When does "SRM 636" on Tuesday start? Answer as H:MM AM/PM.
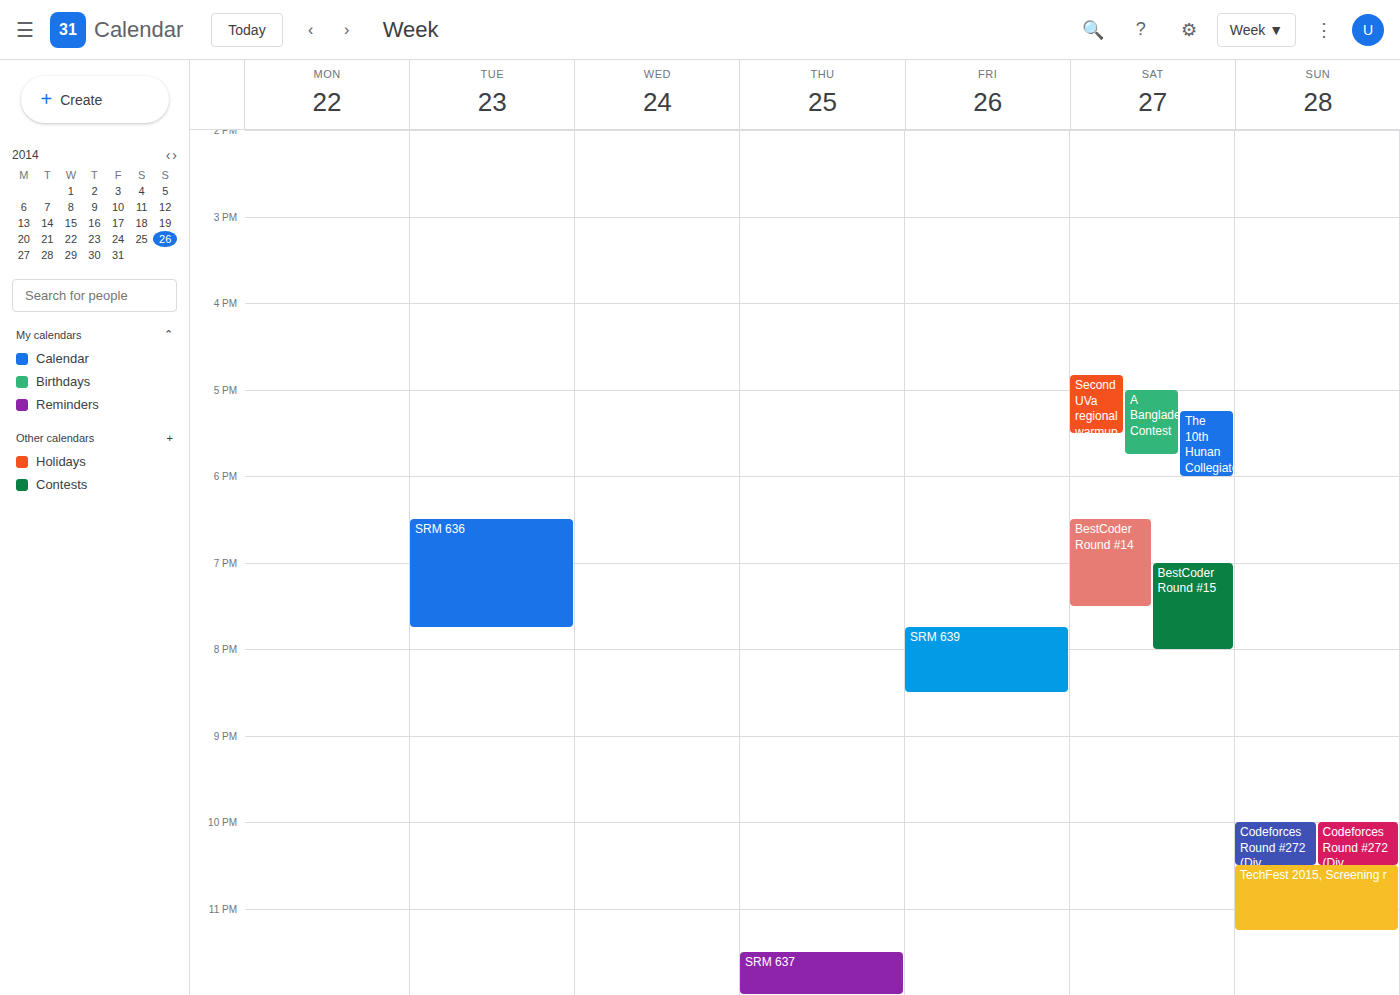
6:30 PM